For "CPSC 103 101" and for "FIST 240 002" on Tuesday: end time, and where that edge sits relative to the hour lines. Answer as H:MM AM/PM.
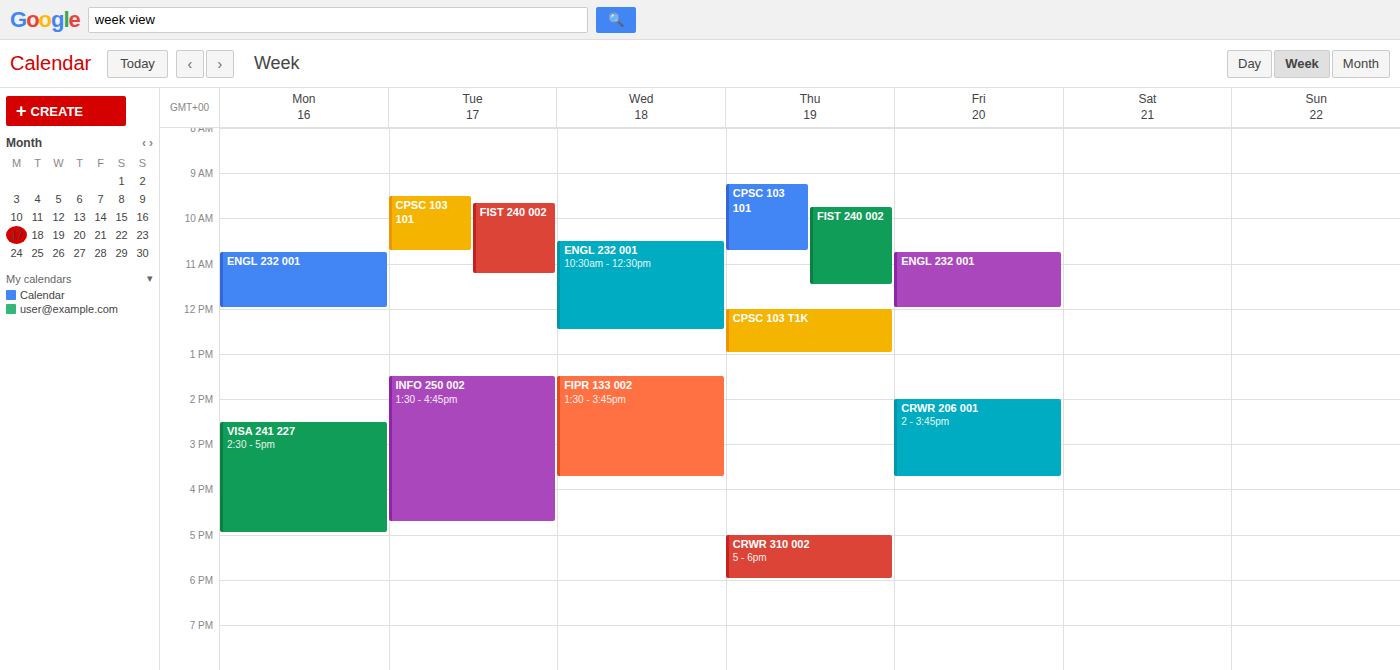
"CPSC 103 101": 10:45 AM, neither: three quarters of the way from the 10 AM line to the 11 AM line. "FIST 240 002": 11:15 AM, neither: a quarter of the way from the 11 AM line to the 12 PM line.